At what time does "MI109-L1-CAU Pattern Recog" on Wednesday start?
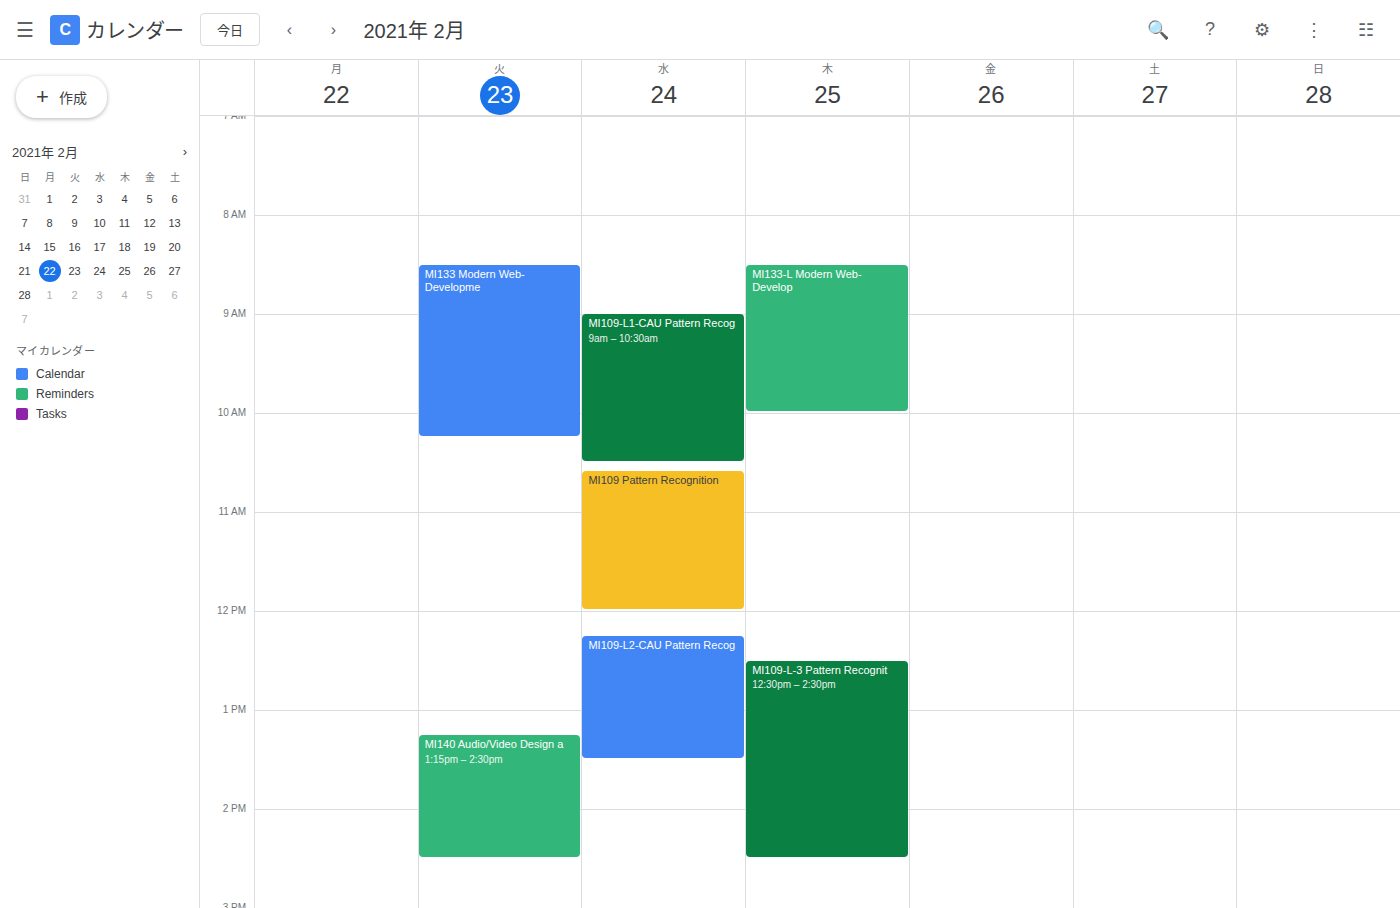
9:00 AM